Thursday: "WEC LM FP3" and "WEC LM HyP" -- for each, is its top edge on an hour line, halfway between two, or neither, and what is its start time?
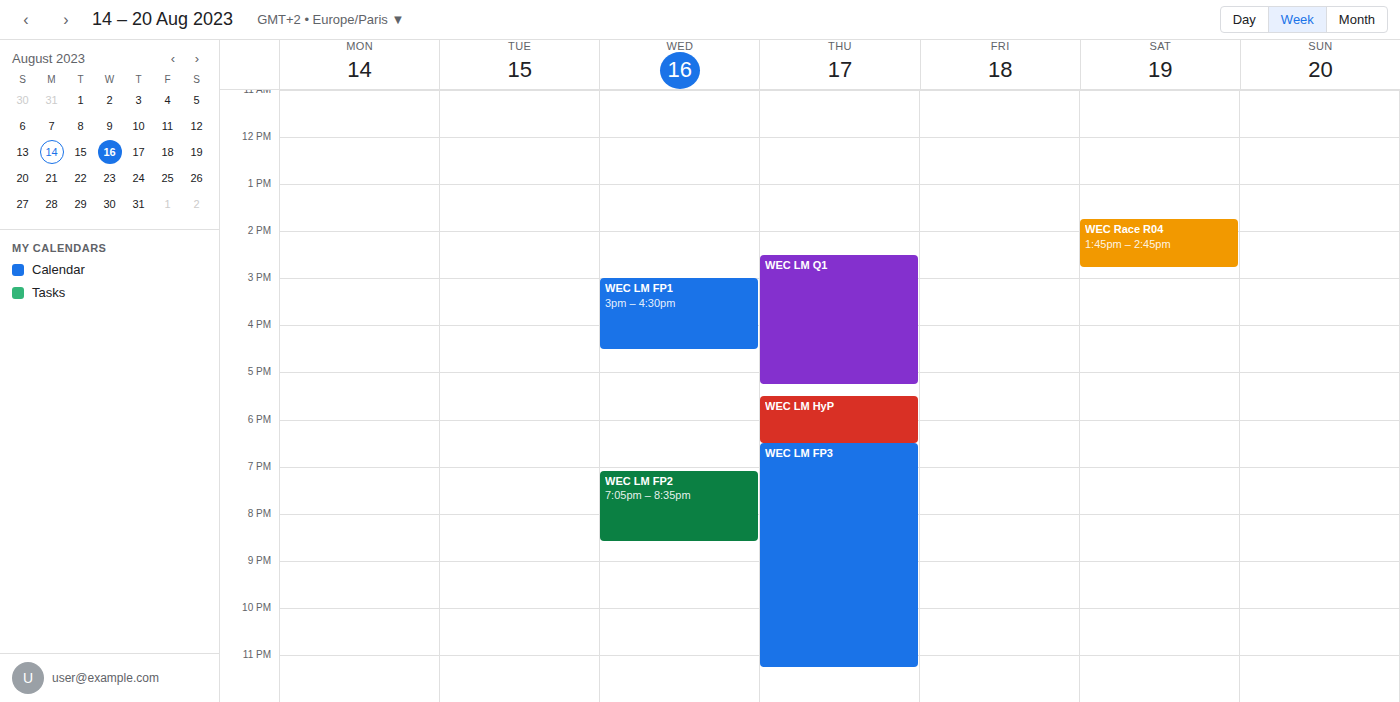
"WEC LM FP3": 6:30 PM, halfway between the 6 PM and 7 PM lines. "WEC LM HyP": 5:30 PM, halfway between the 5 PM and 6 PM lines.